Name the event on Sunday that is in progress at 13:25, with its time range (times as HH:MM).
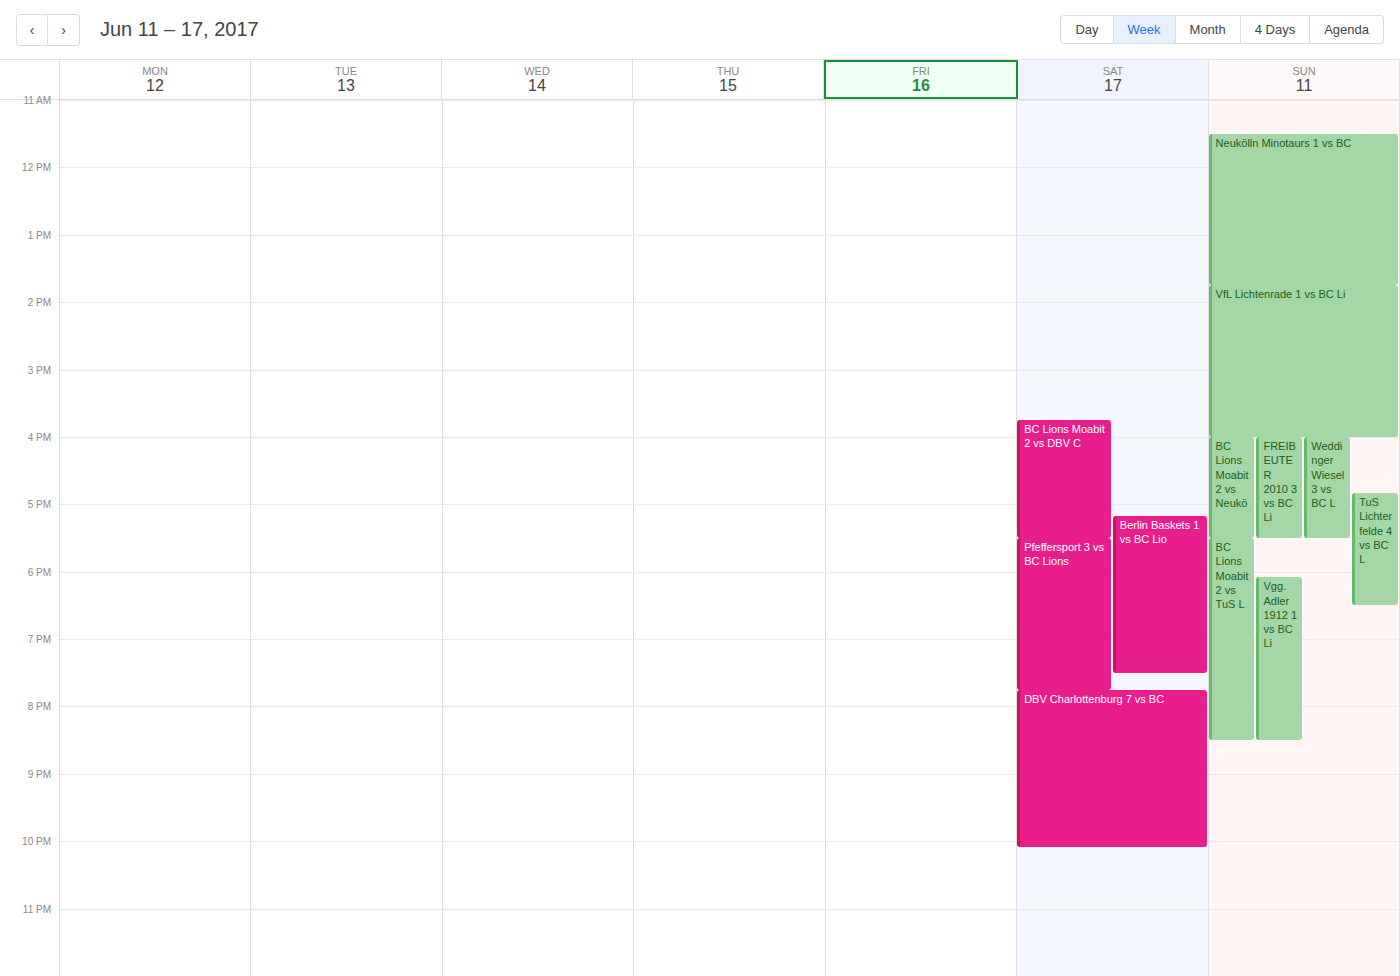
"Neukölln Minotaurs 1 vs BC", 11:30 to 13:45